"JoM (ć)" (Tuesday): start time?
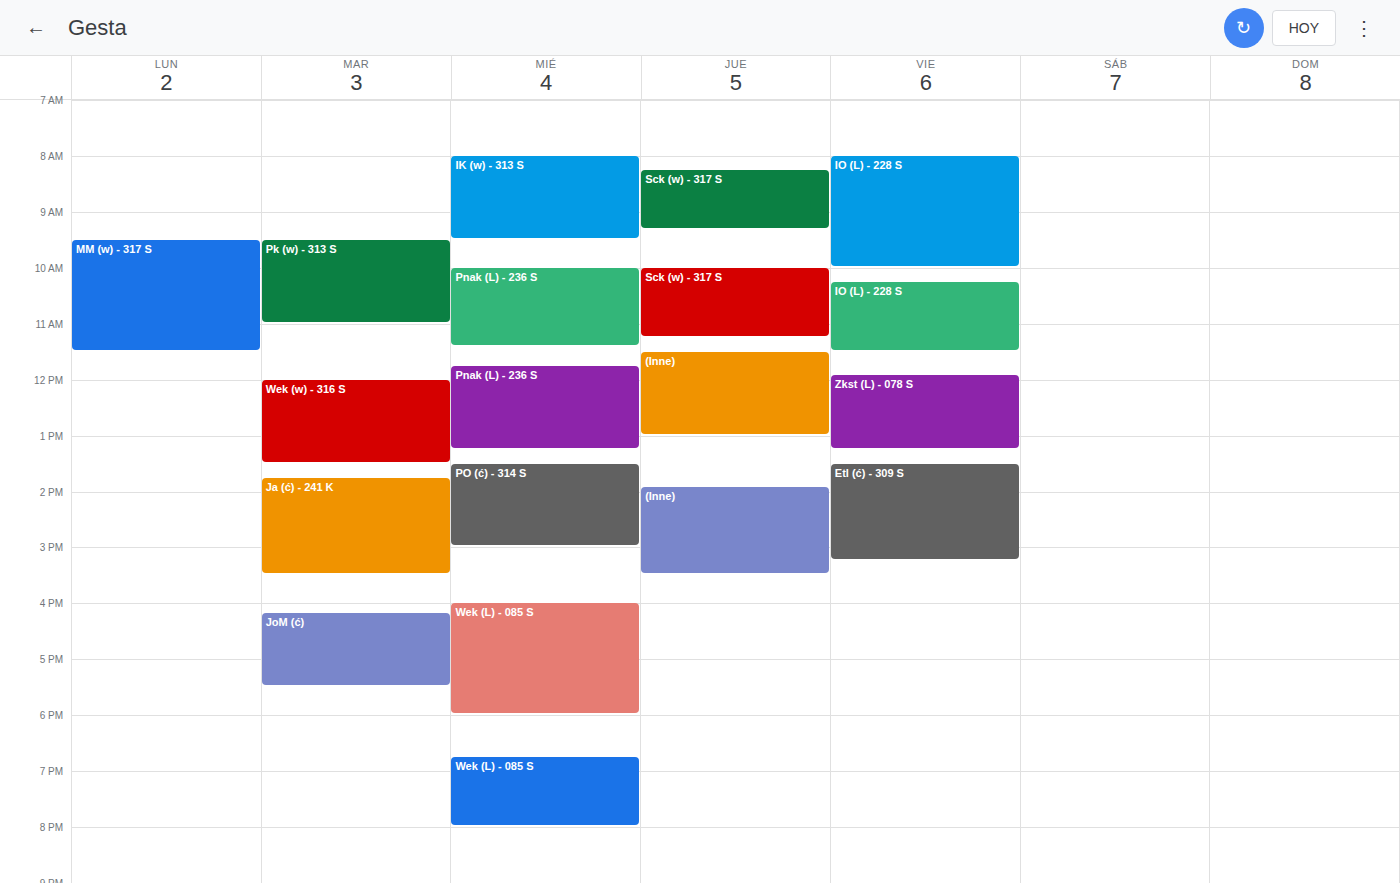
4:10 PM